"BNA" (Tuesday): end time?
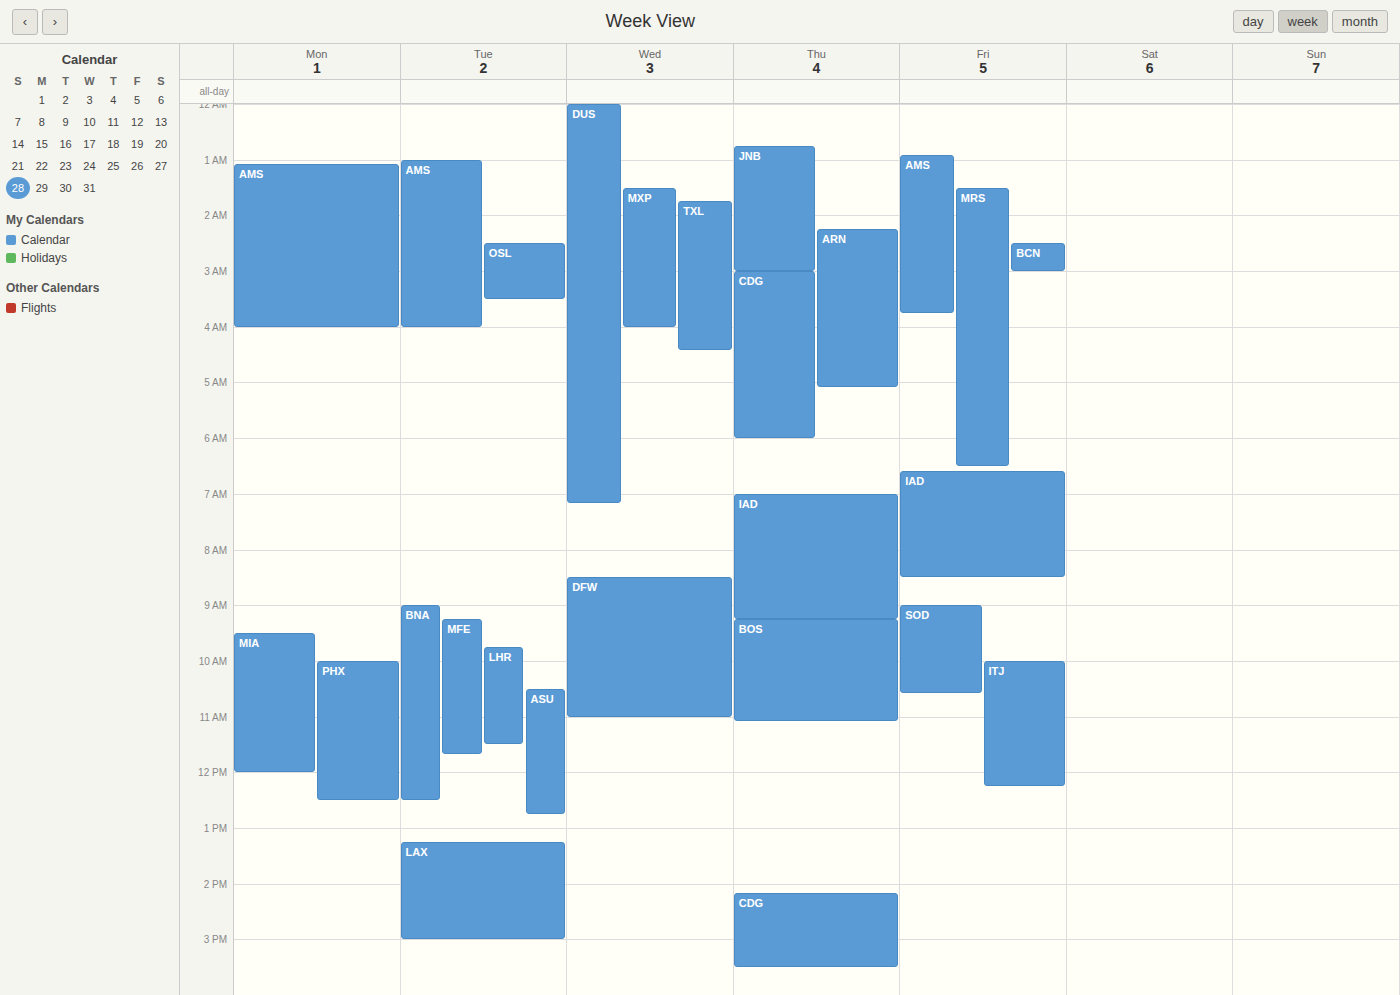
12:30